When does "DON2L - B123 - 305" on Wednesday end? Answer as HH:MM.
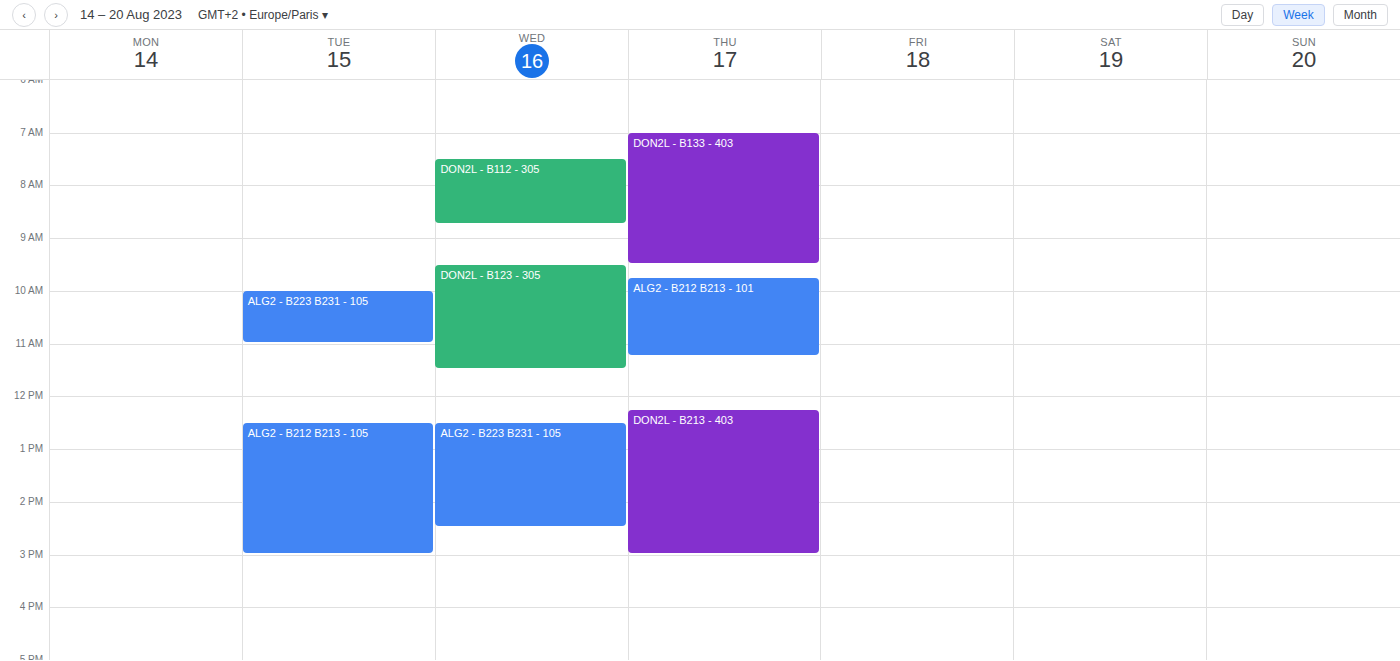
11:30